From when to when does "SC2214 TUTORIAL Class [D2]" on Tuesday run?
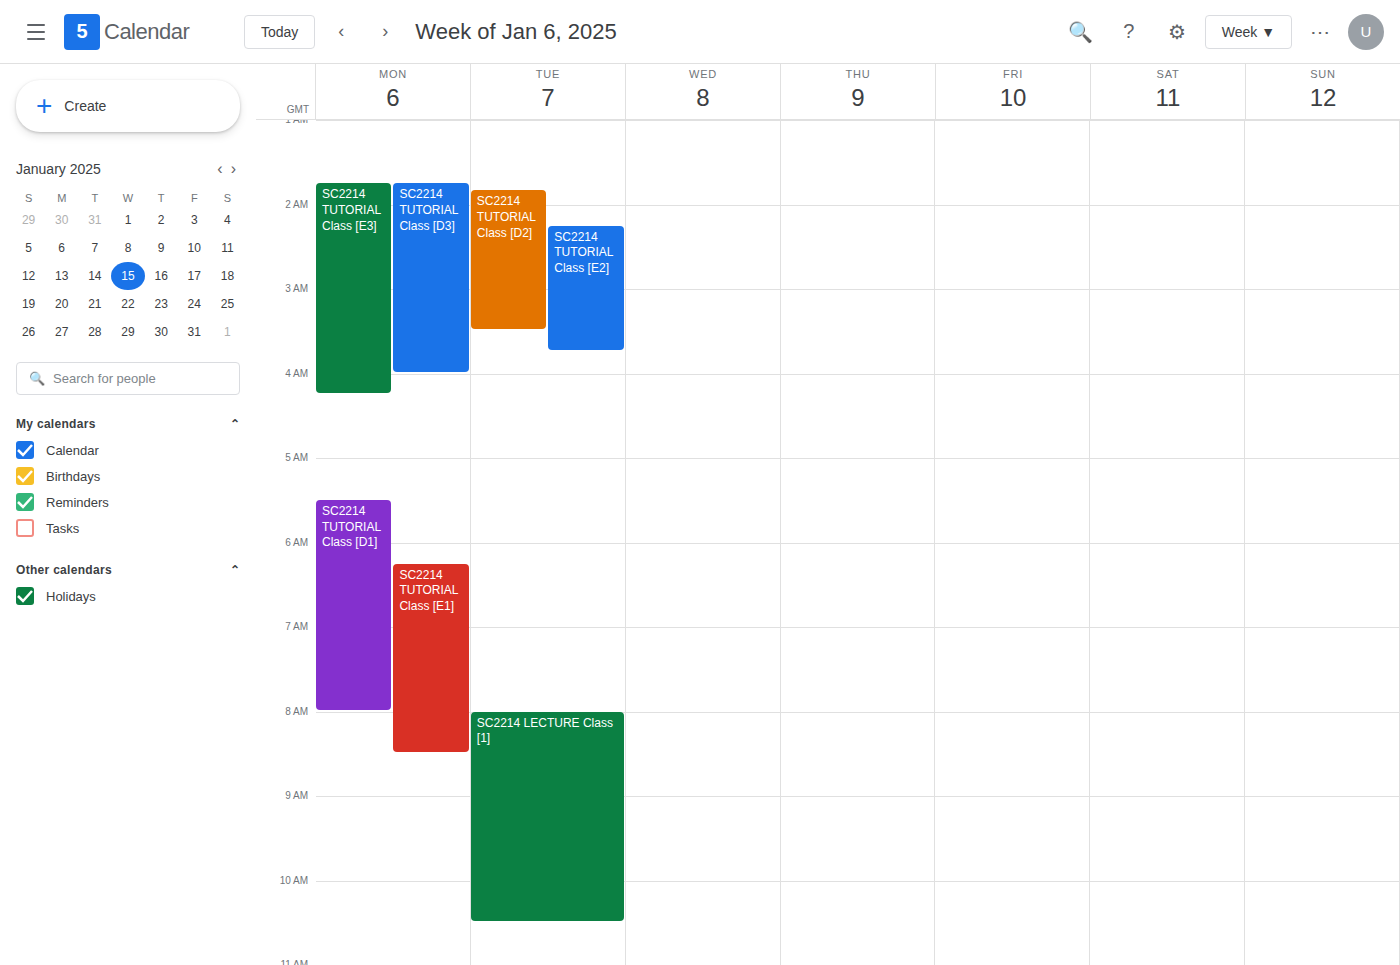
1:50 AM to 3:30 AM